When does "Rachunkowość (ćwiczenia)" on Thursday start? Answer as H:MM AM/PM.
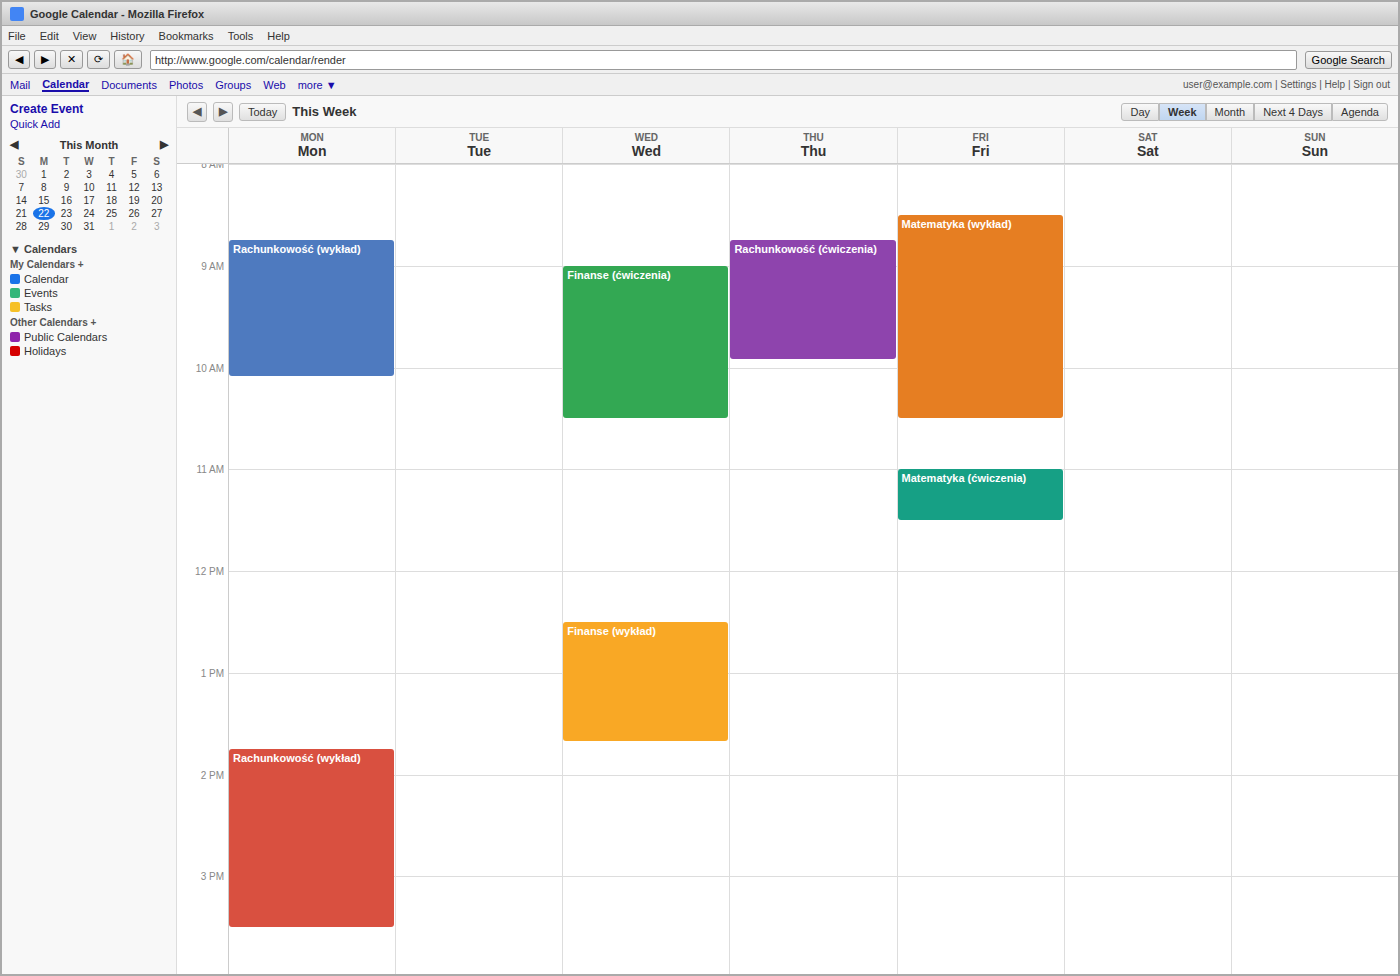
8:45 AM